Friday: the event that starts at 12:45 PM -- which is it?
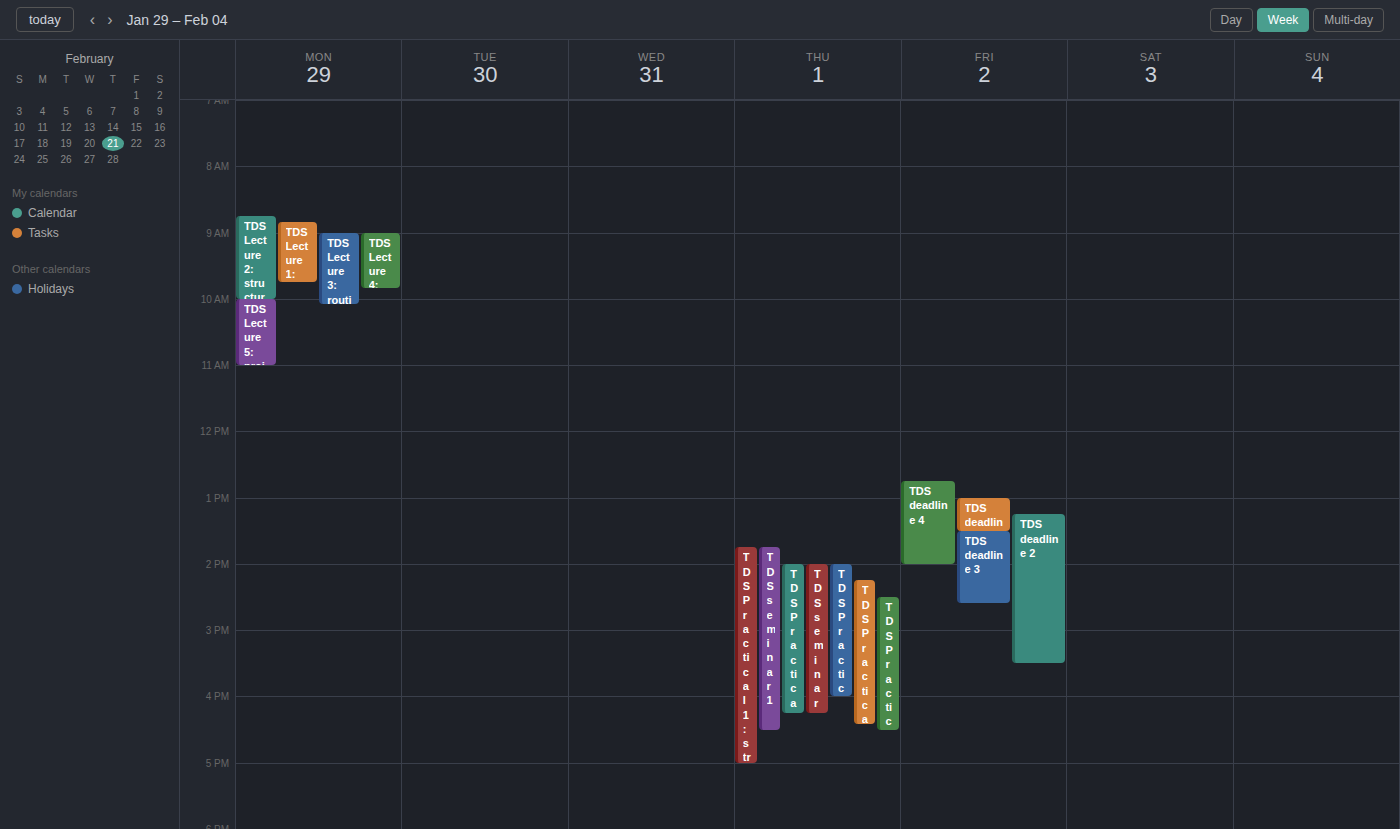
"TDS deadline 4"